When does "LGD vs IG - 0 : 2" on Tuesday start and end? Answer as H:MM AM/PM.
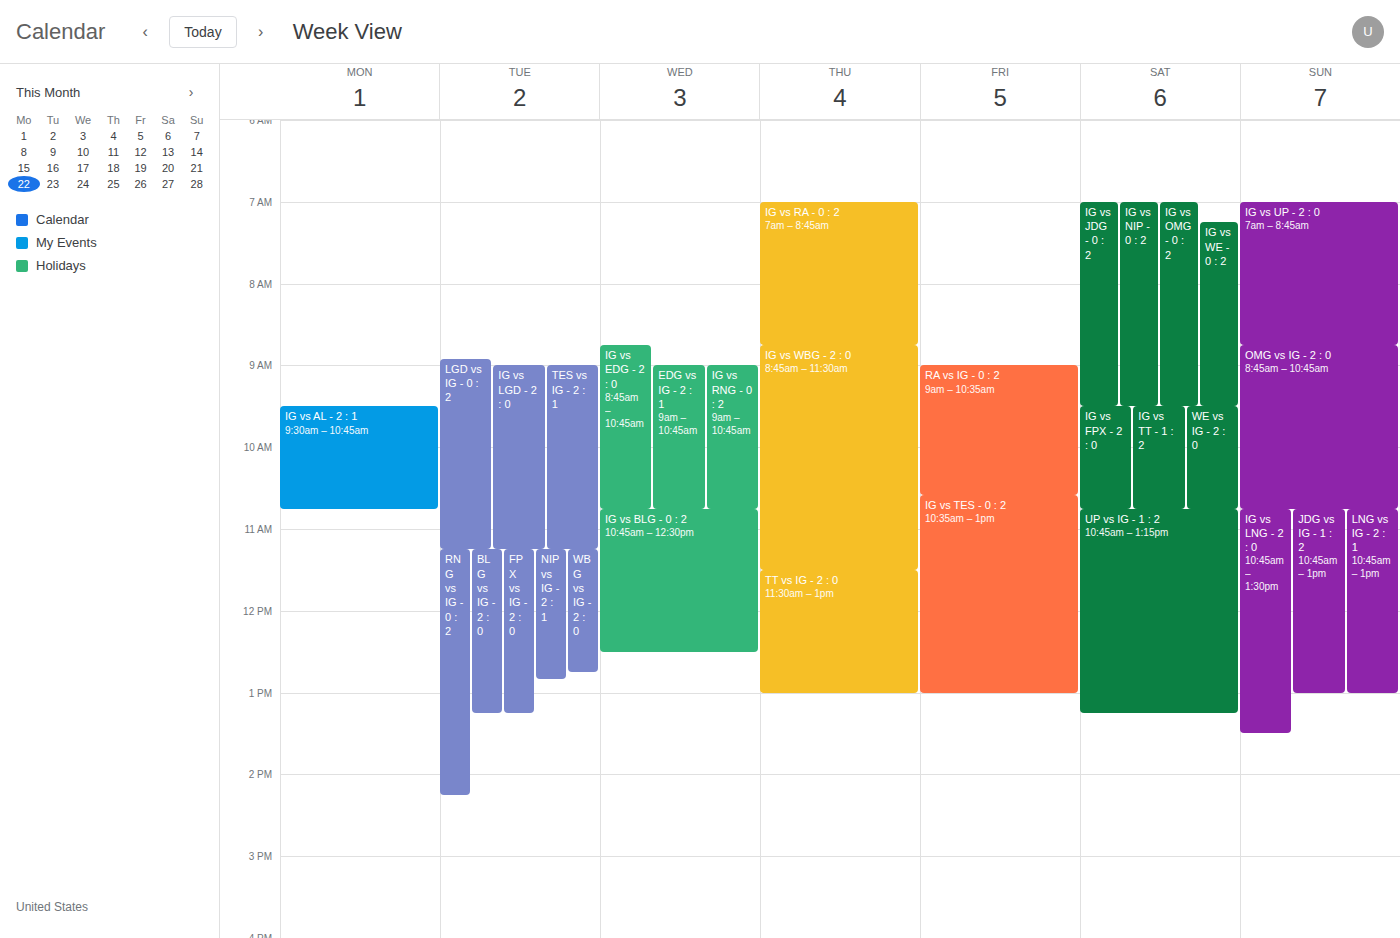
8:55 AM to 11:15 AM